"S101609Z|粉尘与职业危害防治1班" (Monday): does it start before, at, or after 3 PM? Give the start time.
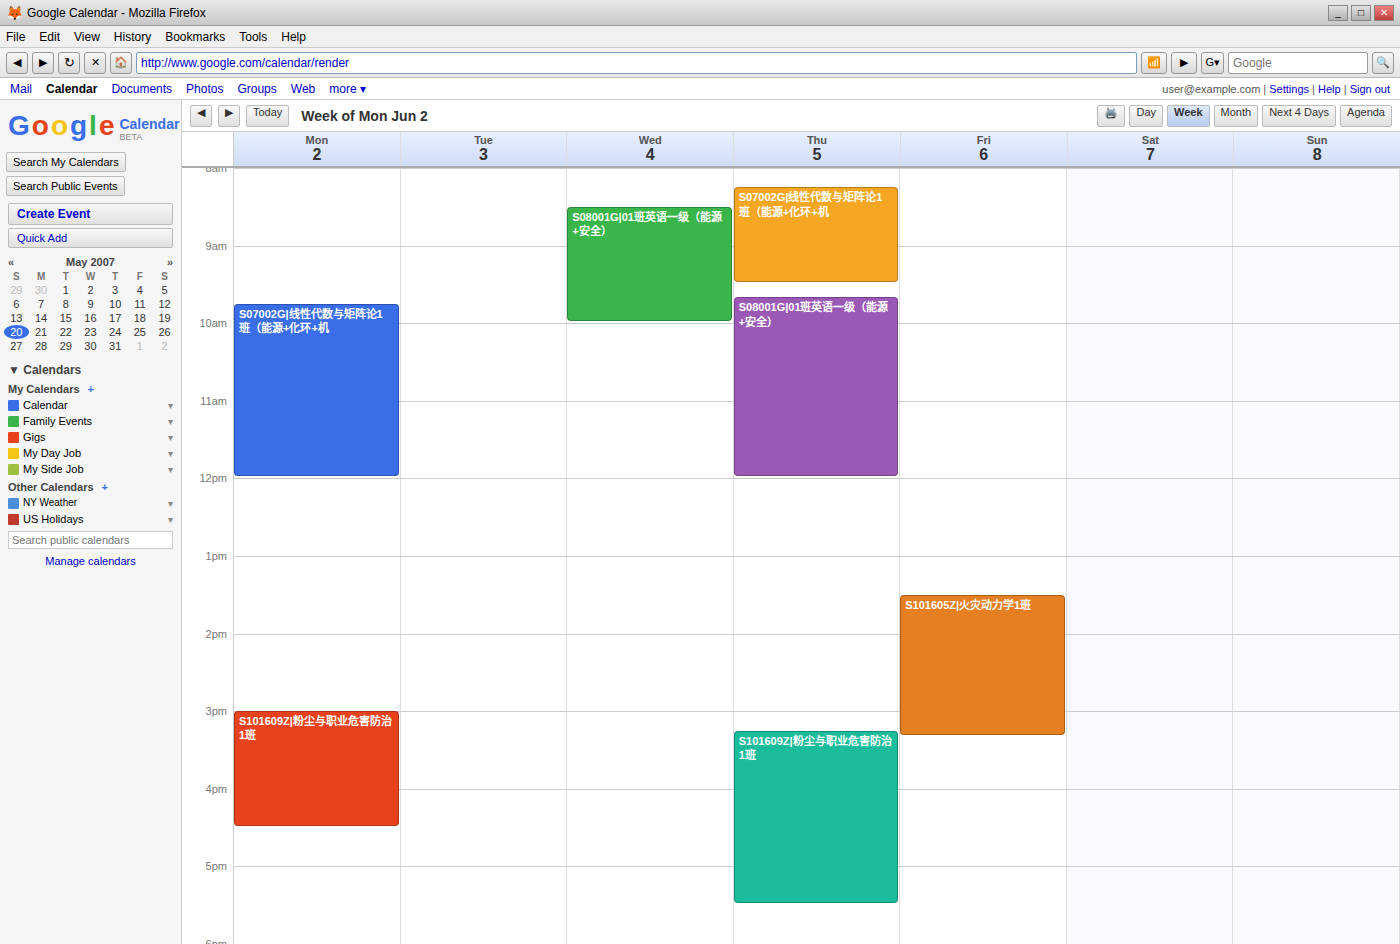
3:00 PM -- exactly at 3 PM, on the 3 PM line.